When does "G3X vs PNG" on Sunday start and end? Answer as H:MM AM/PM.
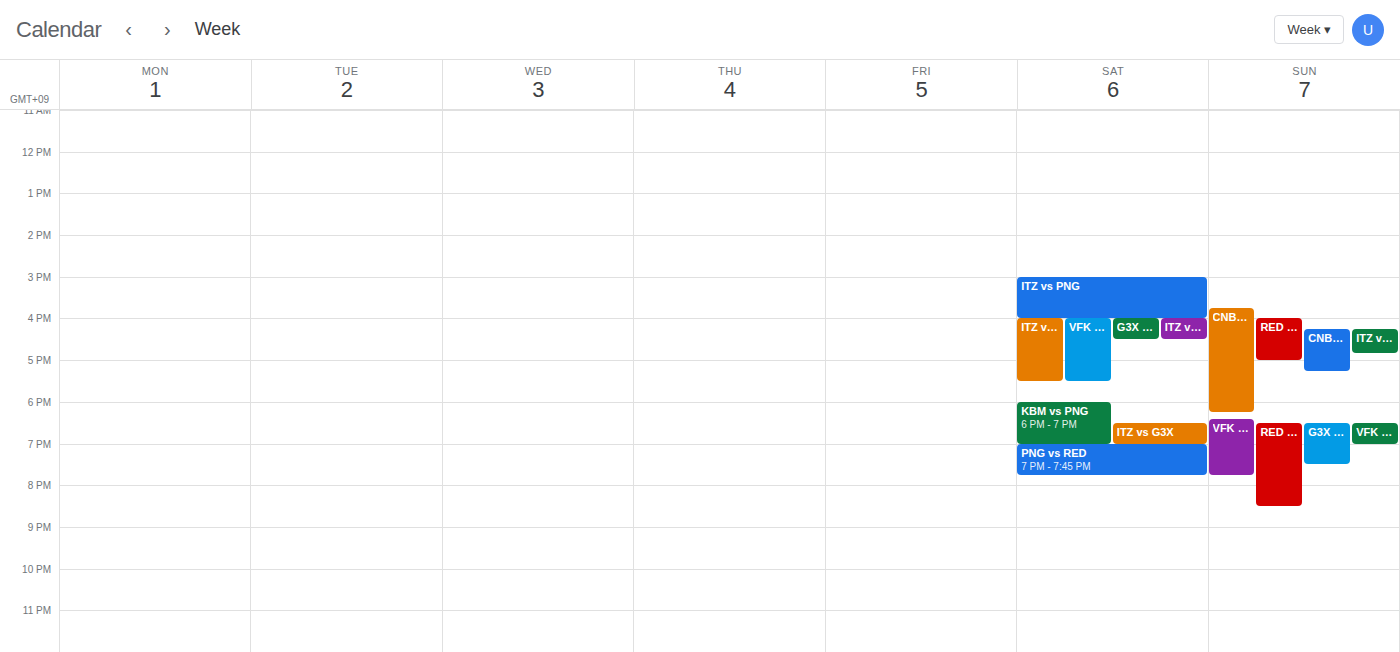
6:30 PM to 7:30 PM